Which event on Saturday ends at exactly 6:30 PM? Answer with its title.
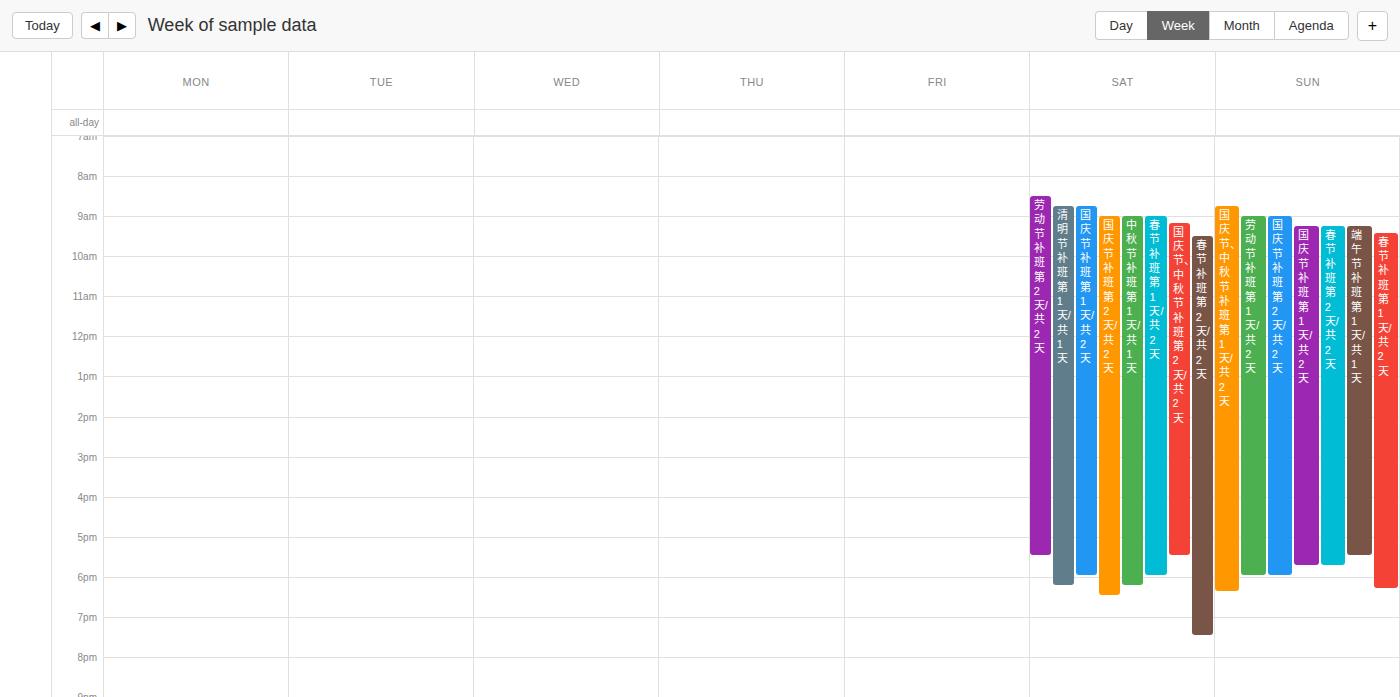
"国庆节 补班 第2天/共2天"